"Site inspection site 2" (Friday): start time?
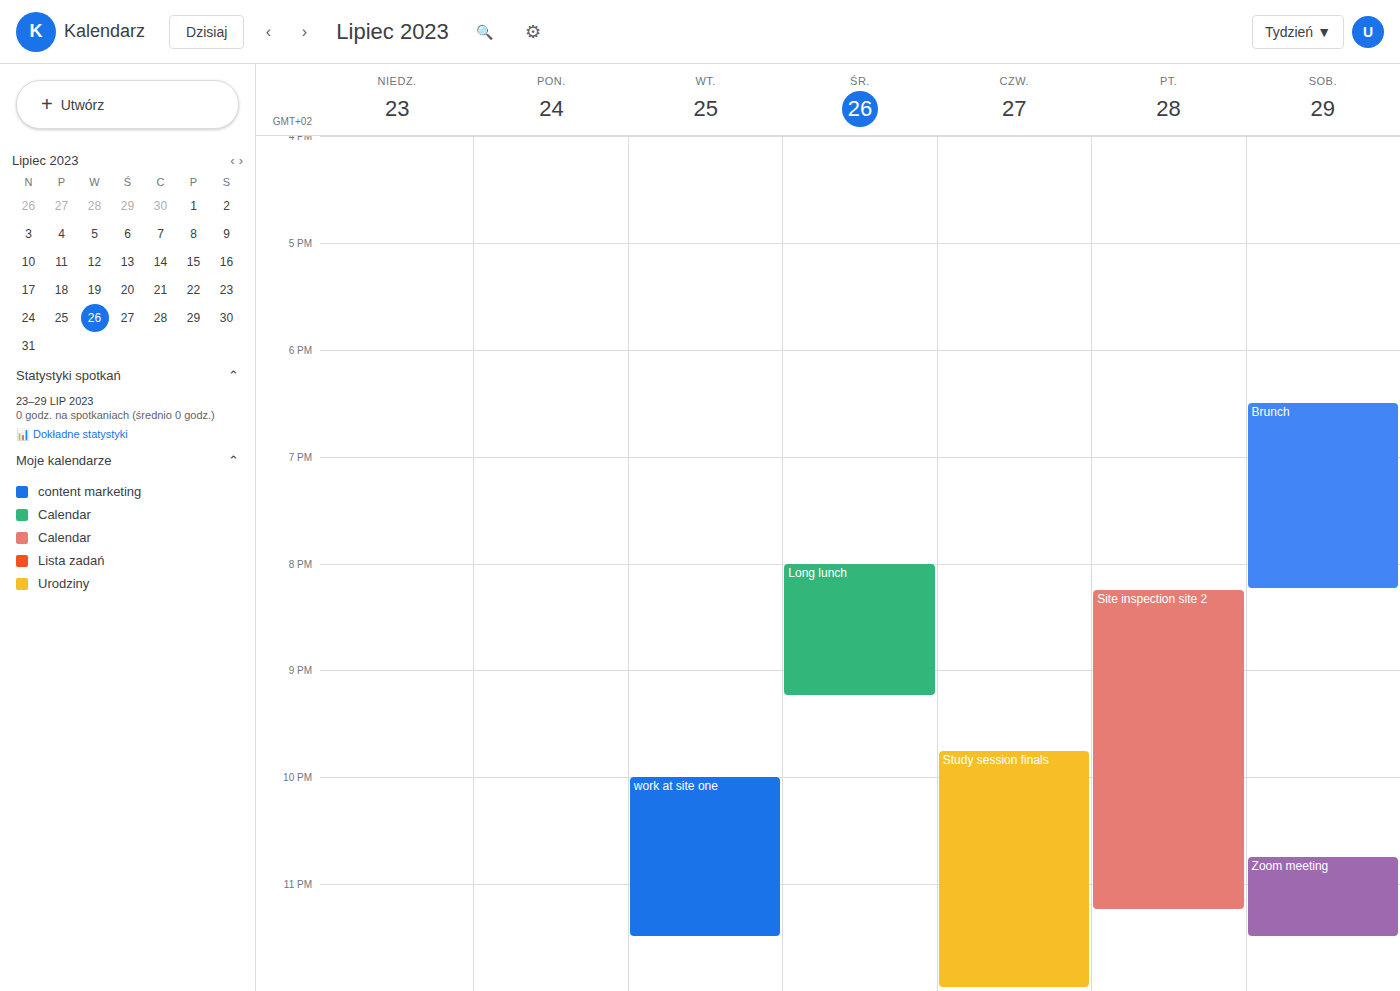
8:15 PM